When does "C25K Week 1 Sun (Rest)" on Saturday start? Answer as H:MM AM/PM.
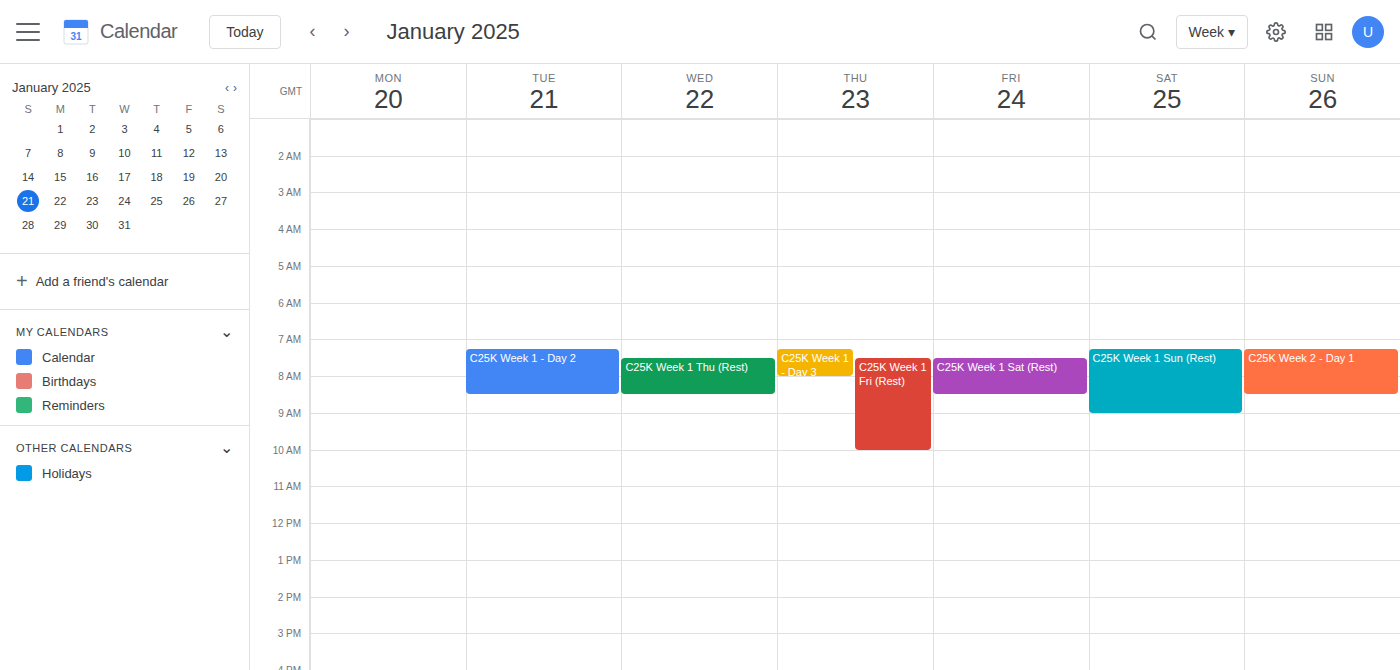
7:15 AM